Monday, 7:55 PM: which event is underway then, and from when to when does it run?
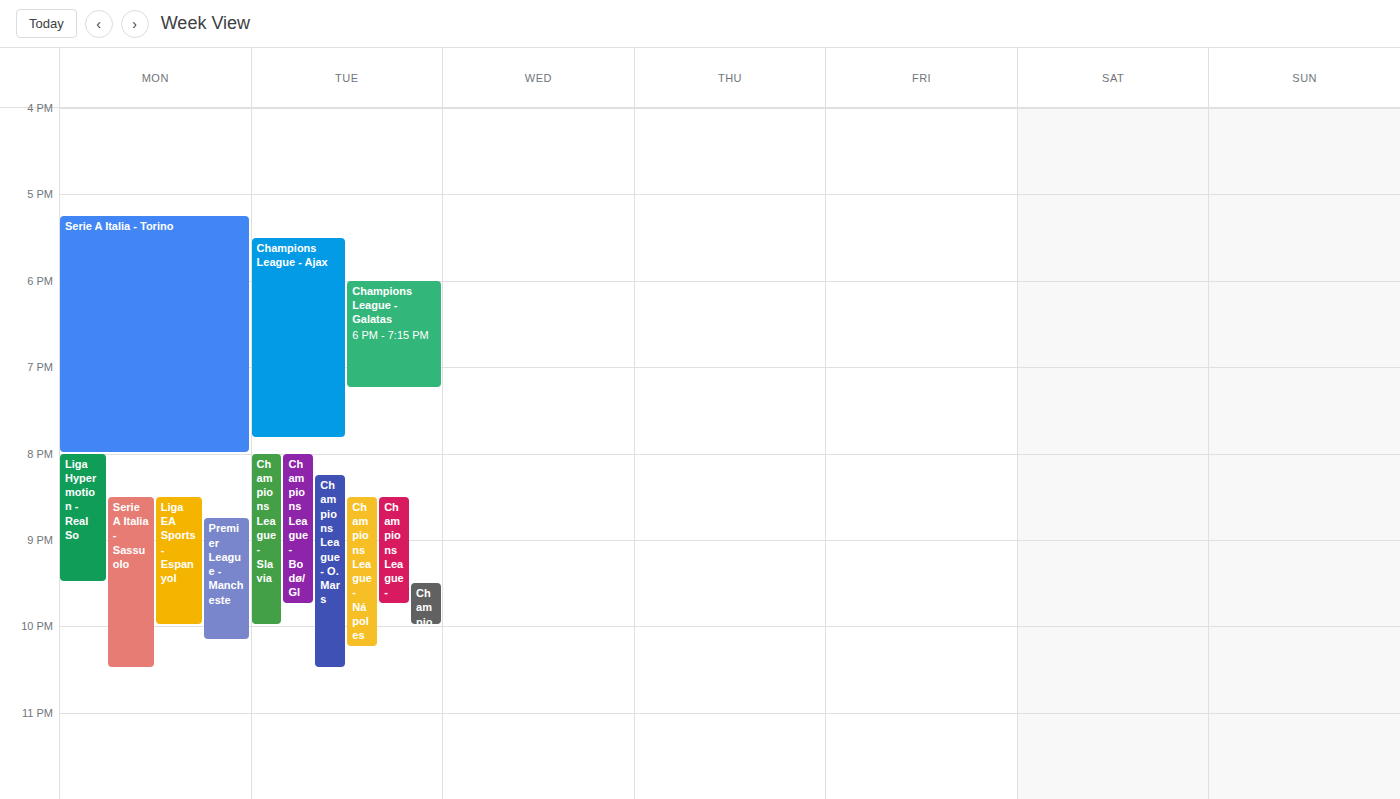
"Serie A Italia - Torino", 5:15 PM to 8:00 PM